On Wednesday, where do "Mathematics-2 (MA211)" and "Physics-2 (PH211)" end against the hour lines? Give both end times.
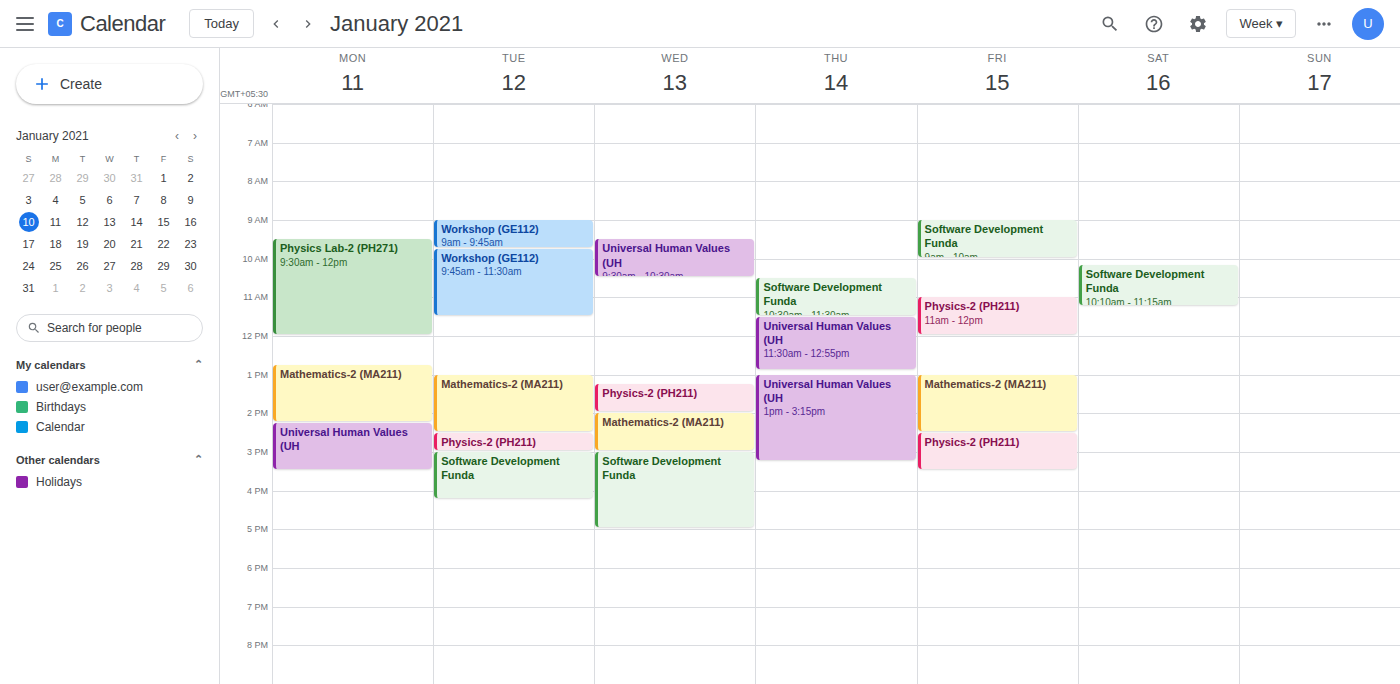
"Mathematics-2 (MA211)": 3:00 PM, exactly on the 3 PM line. "Physics-2 (PH211)": 2:00 PM, exactly on the 2 PM line.